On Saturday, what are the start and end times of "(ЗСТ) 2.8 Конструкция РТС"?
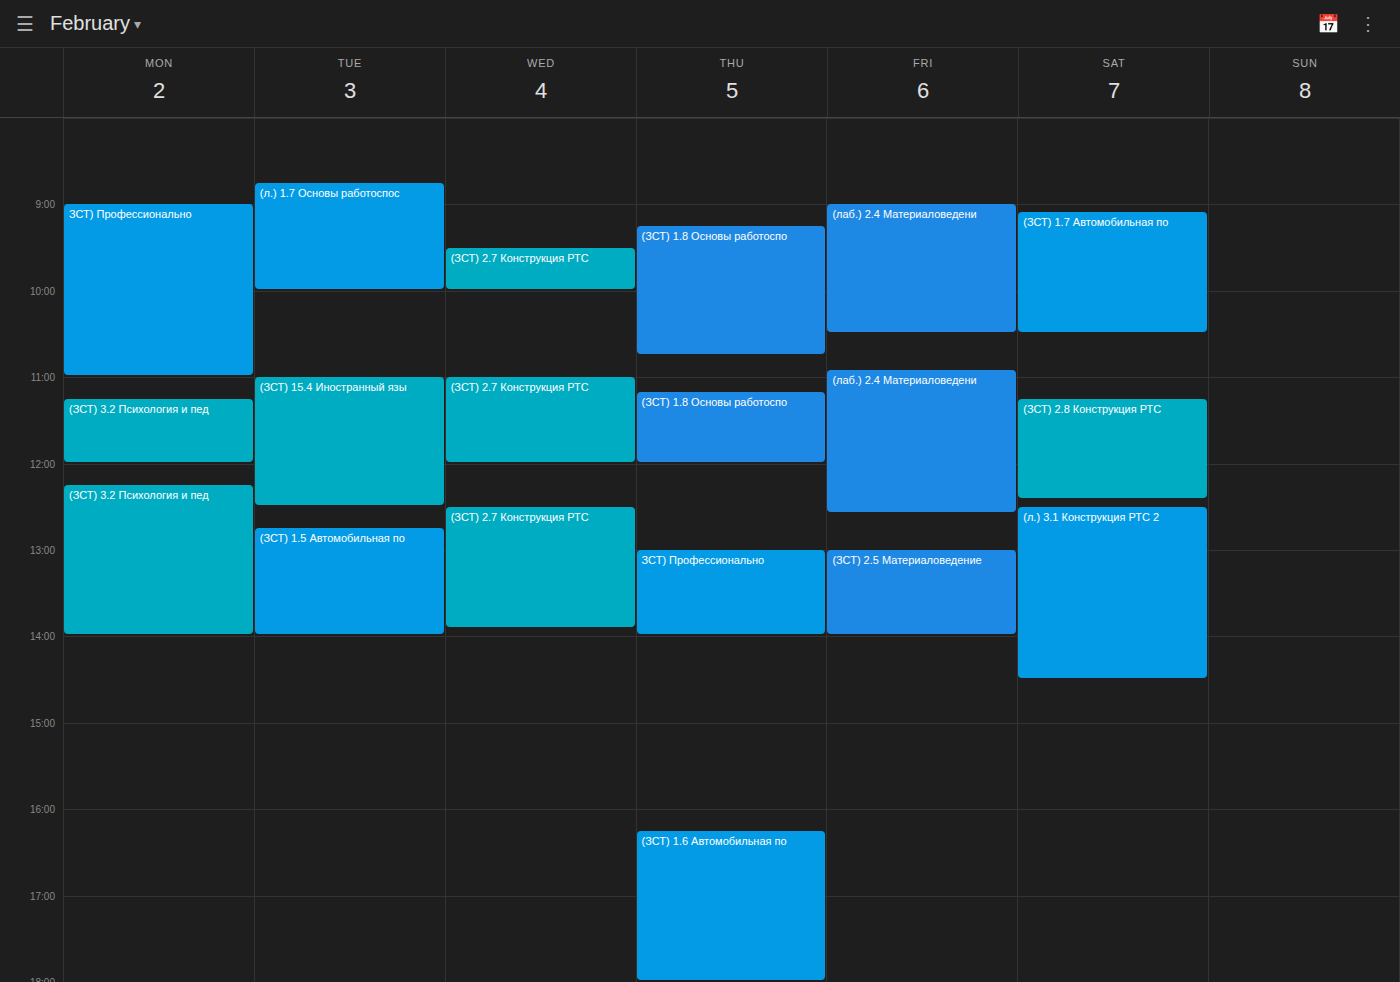
11:15 AM to 12:25 PM